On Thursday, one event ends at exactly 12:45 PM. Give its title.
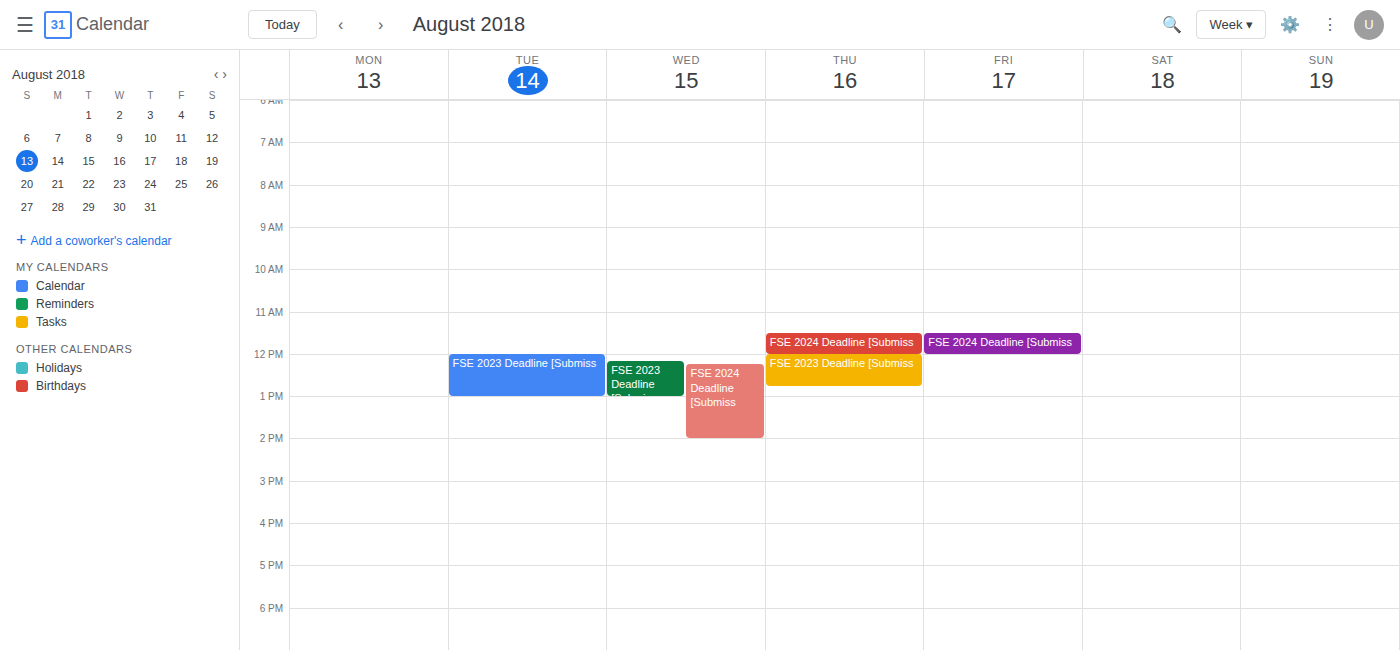
"FSE 2023 Deadline [Submiss"